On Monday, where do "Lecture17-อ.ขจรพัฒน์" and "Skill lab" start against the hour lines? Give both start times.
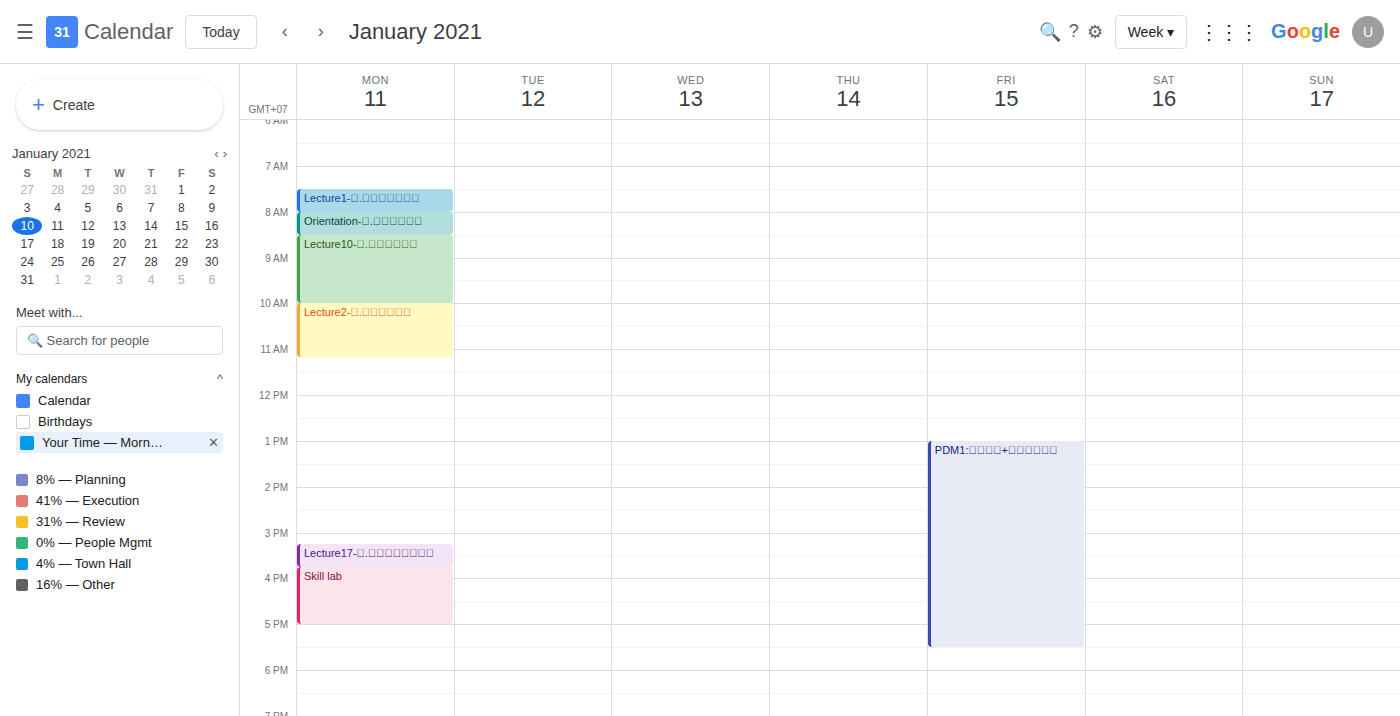
"Lecture17-อ.ขจรพัฒน์": 3:15 PM, neither: a quarter of the way from the 3 PM line to the 4 PM line. "Skill lab": 3:45 PM, neither: three quarters of the way from the 3 PM line to the 4 PM line.